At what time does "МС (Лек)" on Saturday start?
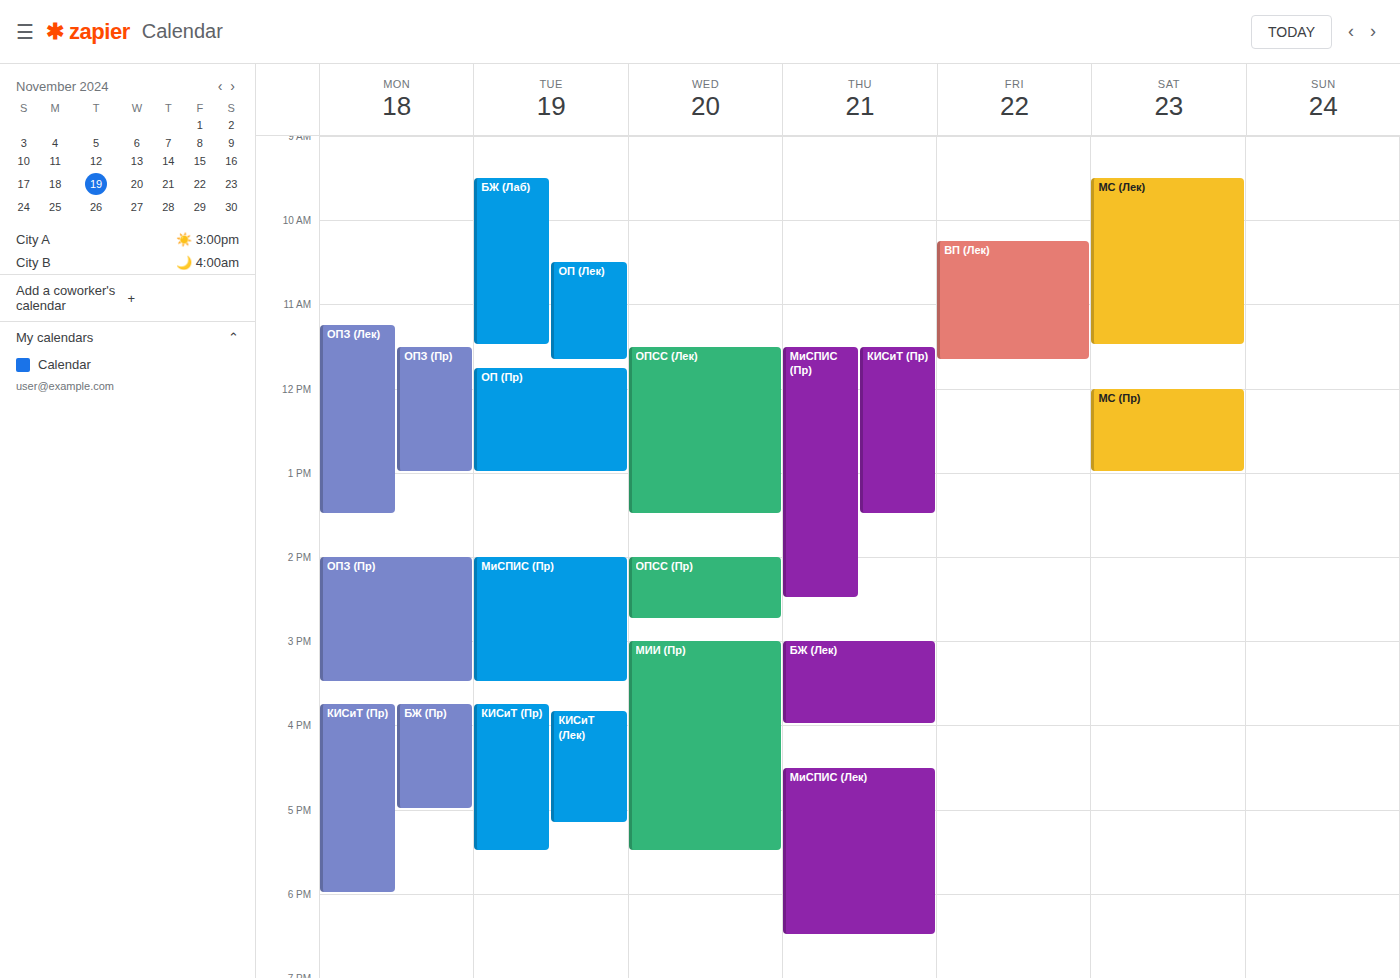
9:30 AM